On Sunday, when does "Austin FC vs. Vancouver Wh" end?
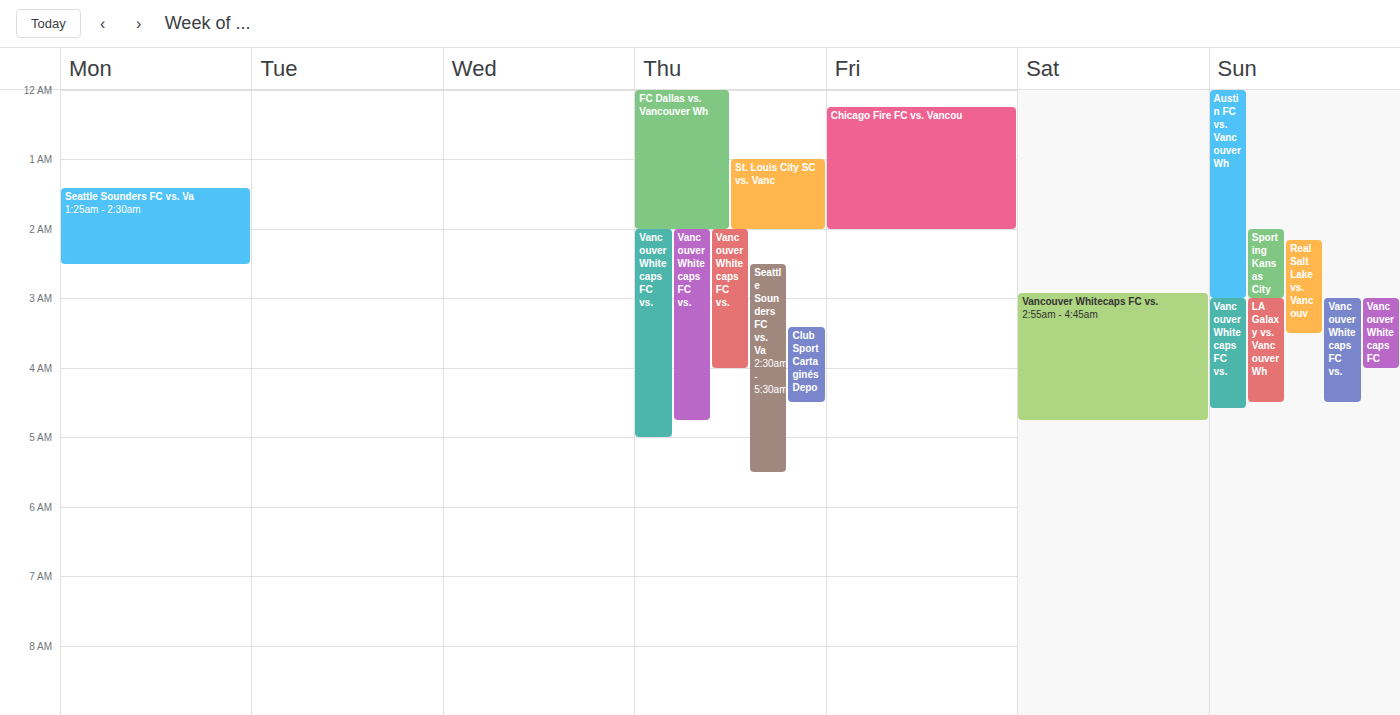
3:00 AM